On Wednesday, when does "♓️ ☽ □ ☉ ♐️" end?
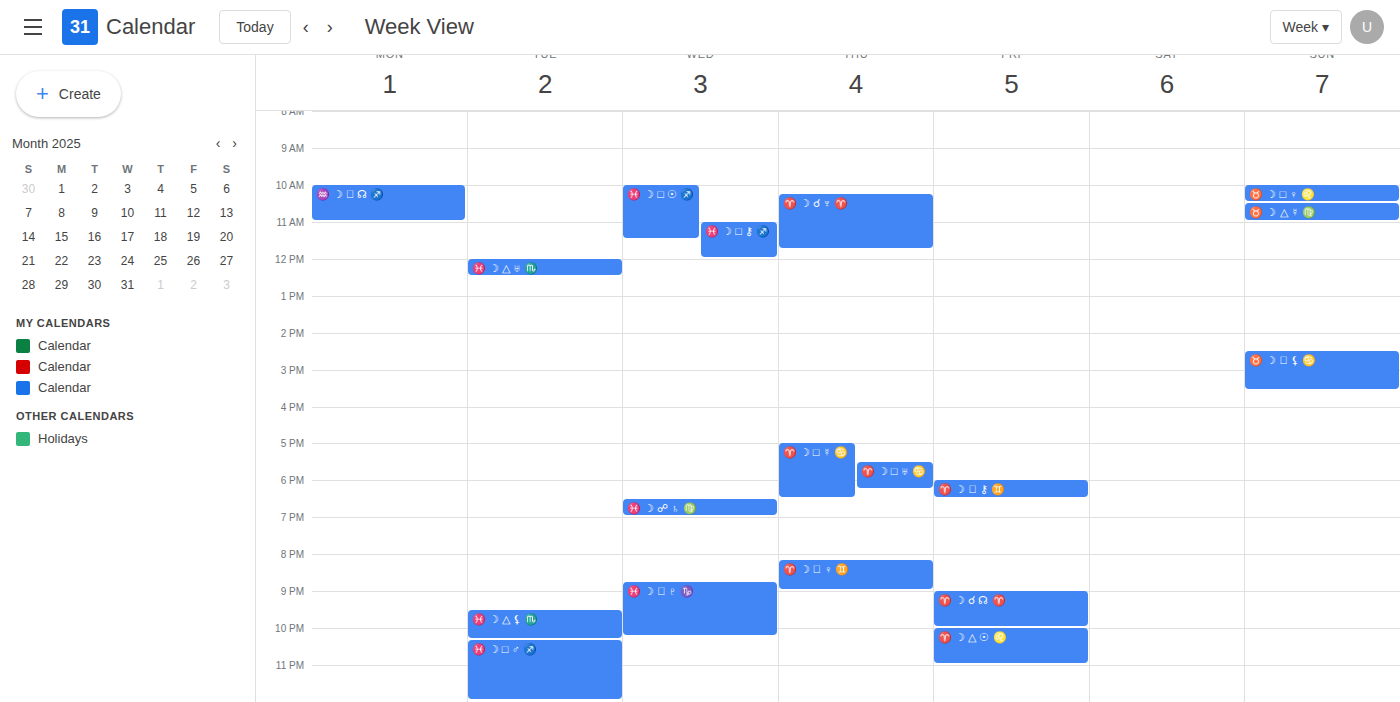
11:30 AM